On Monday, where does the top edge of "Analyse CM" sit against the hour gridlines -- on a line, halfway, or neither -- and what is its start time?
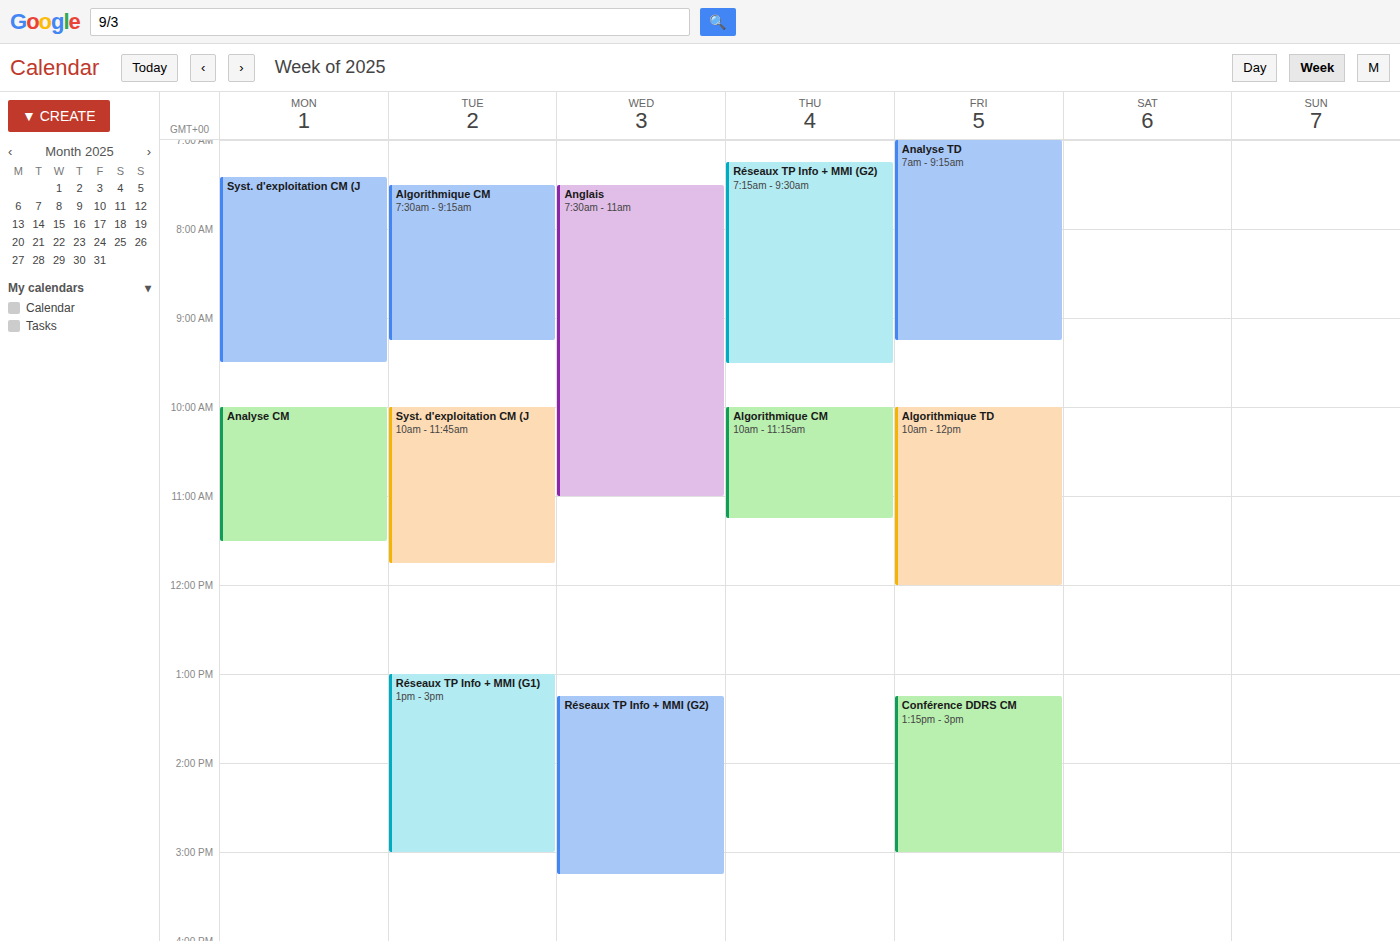
10:00 AM -- exactly on the 10 AM line.